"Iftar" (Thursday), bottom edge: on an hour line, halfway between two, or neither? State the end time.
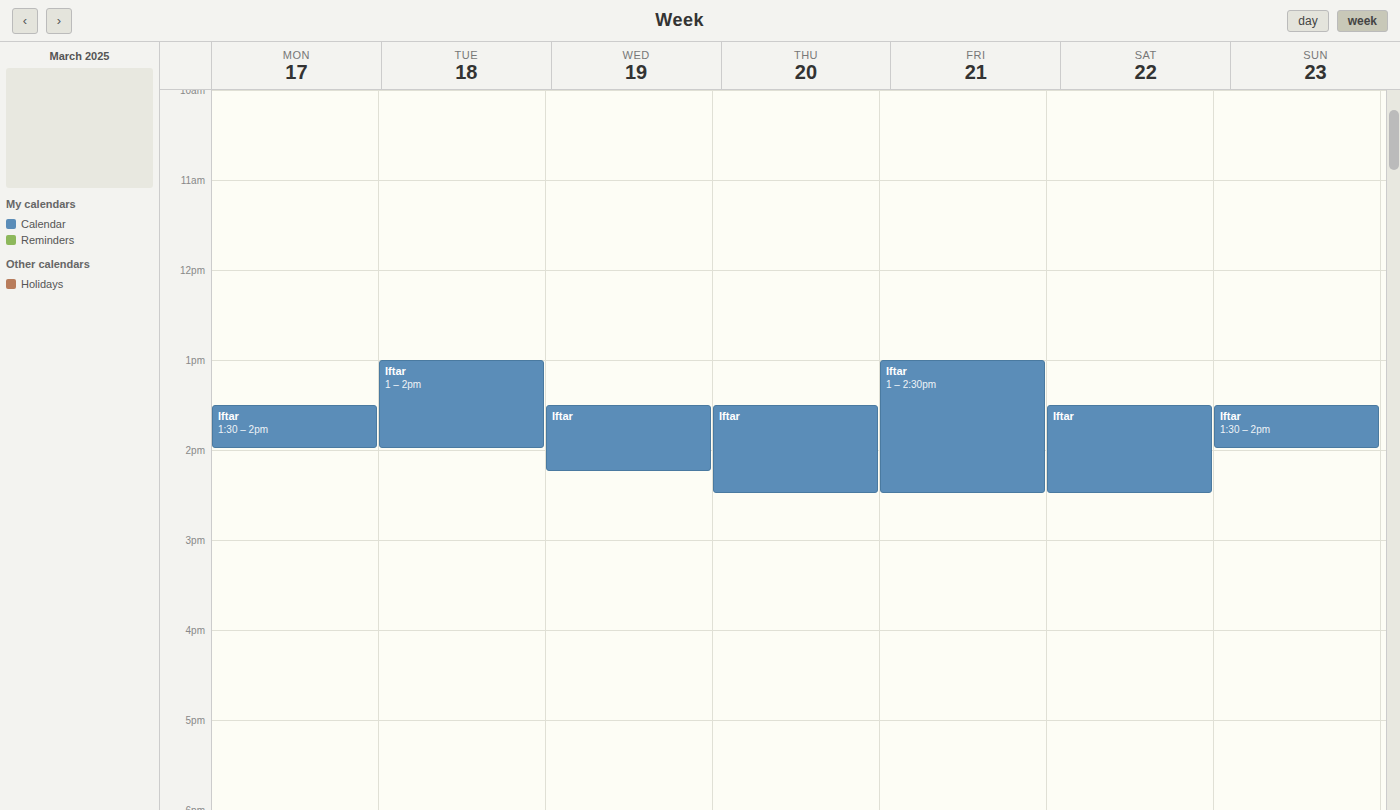
2:30 PM -- halfway between the 2 PM and 3 PM lines.